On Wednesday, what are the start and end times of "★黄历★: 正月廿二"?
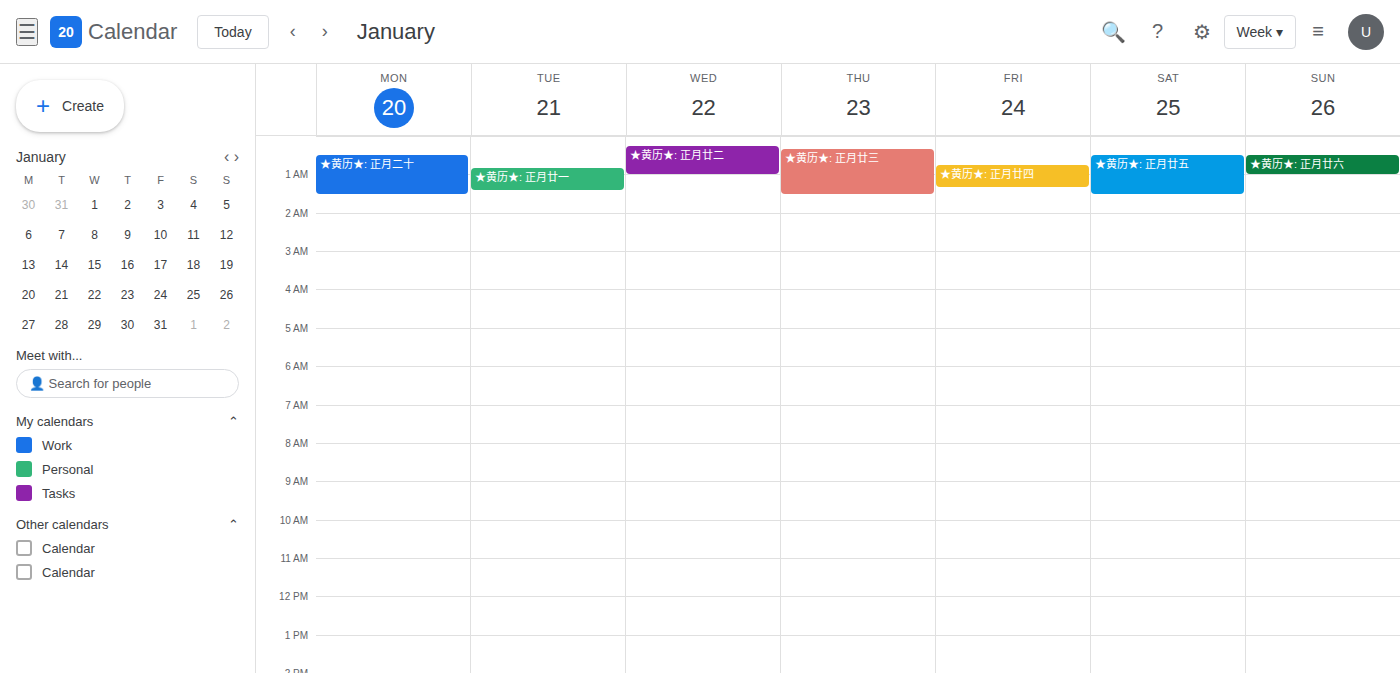
12:15 AM to 1:00 AM